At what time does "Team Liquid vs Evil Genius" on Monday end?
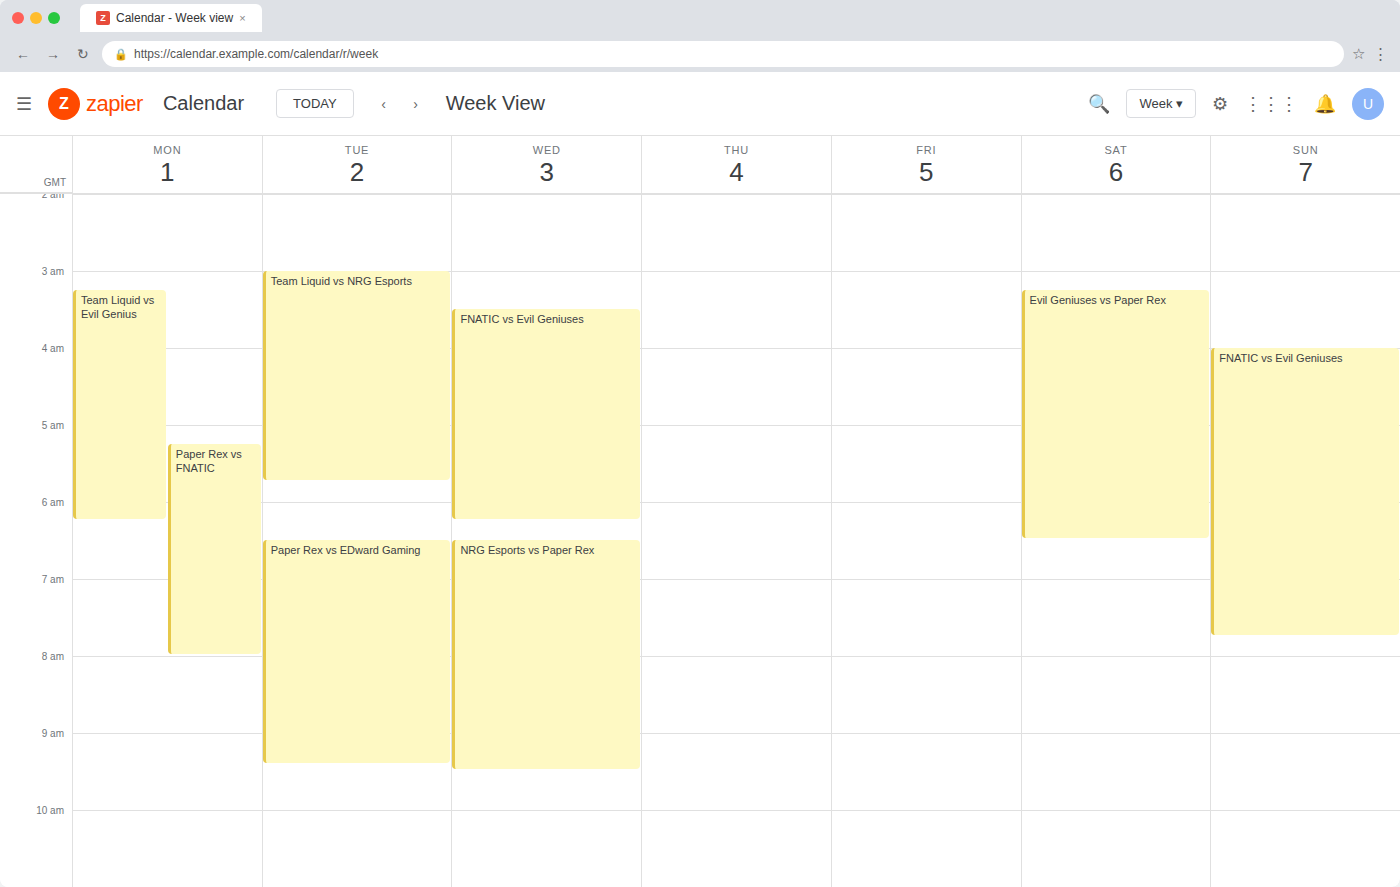
6:15 AM